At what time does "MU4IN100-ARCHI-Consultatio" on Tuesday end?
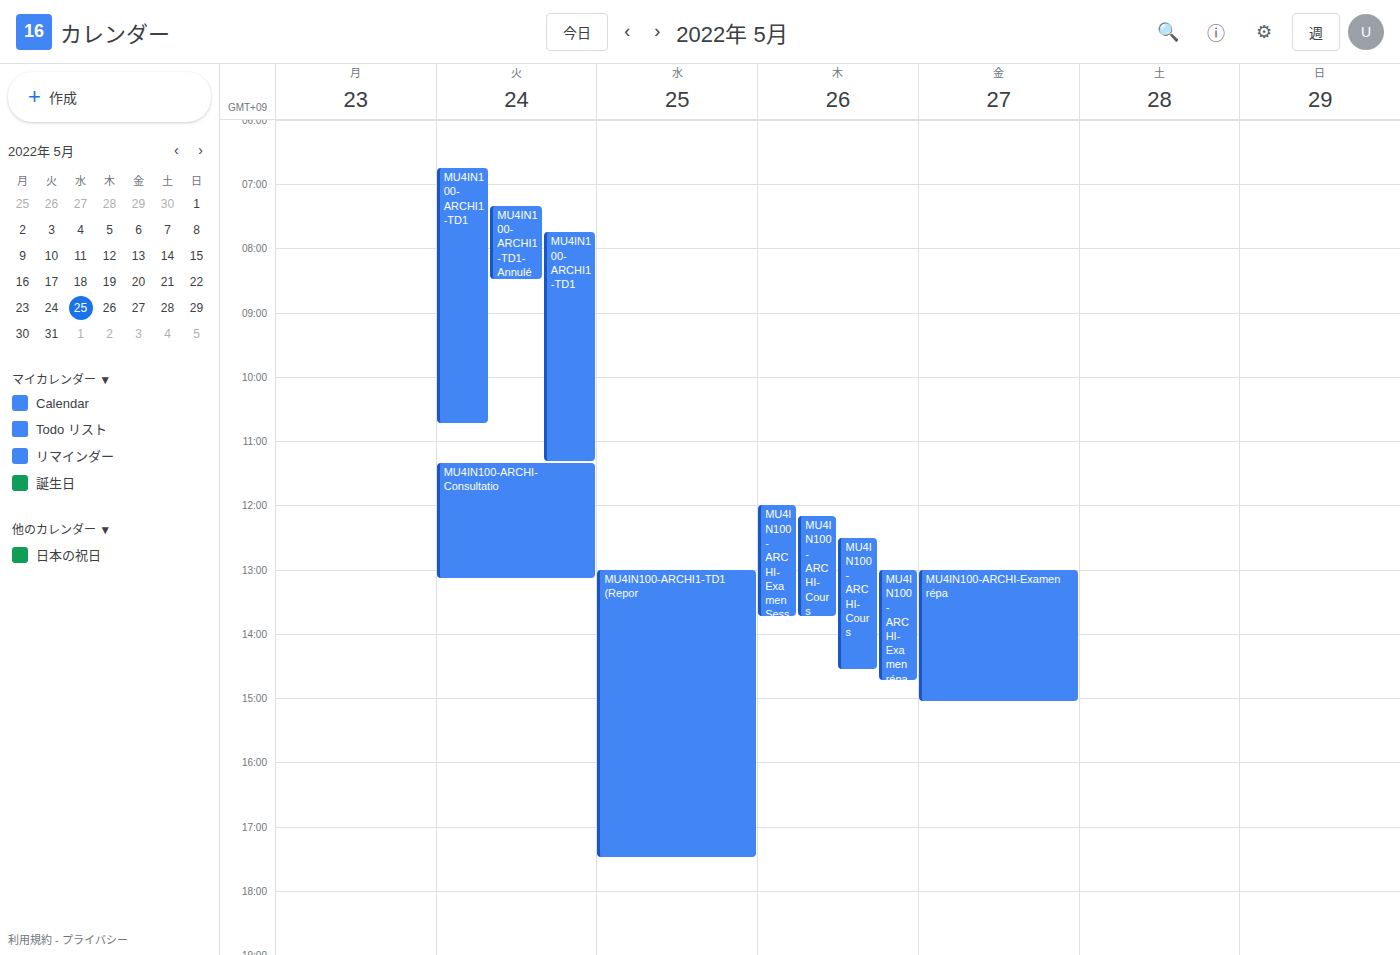
1:10 PM